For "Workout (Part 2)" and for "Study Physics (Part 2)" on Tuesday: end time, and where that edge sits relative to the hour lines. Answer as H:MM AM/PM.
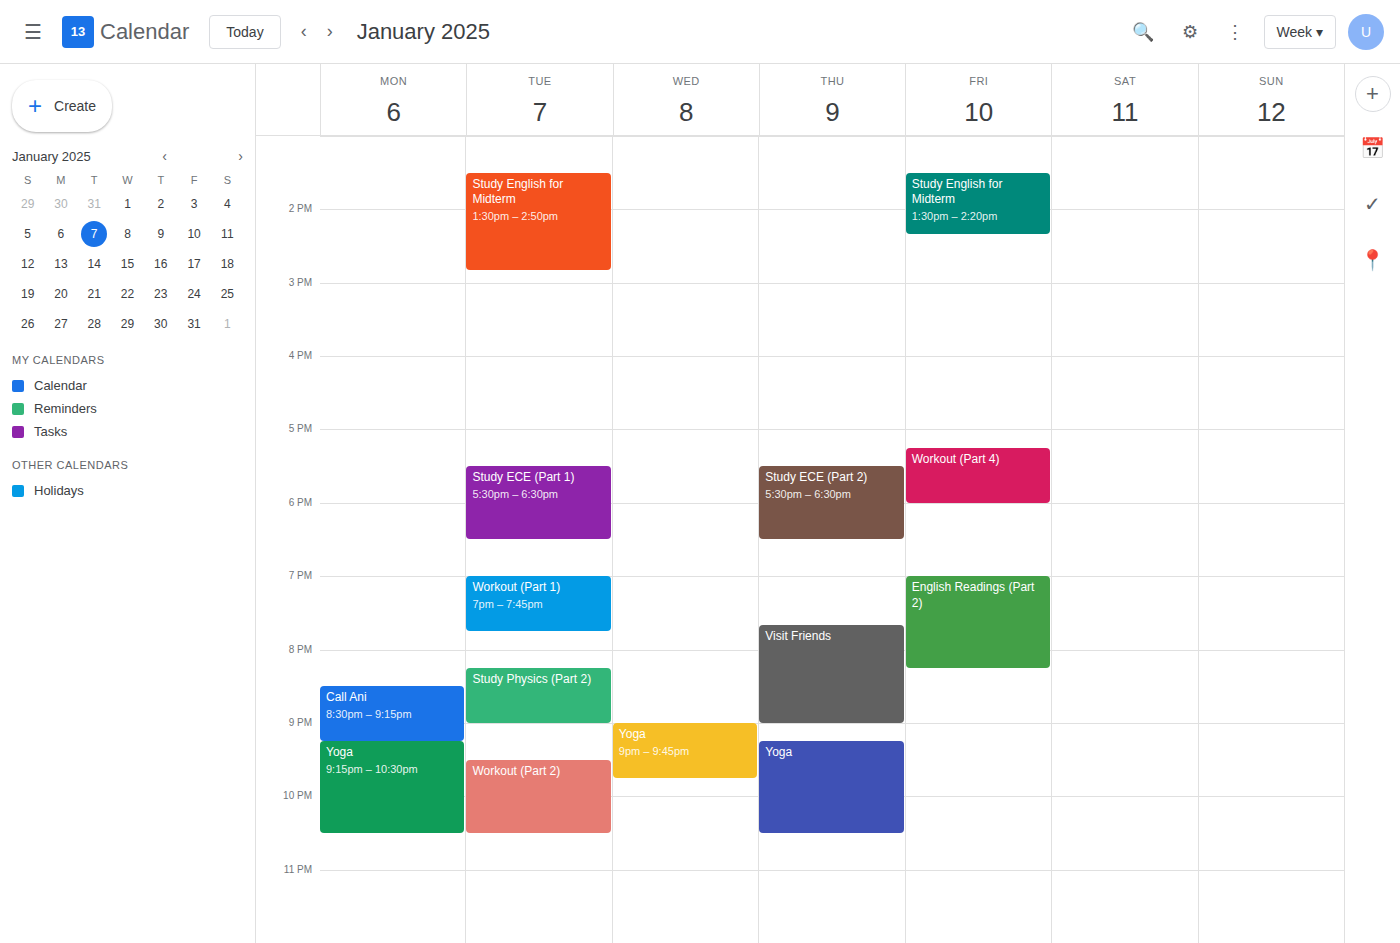
"Workout (Part 2)": 10:30 PM, halfway between the 10 PM and 11 PM lines. "Study Physics (Part 2)": 9:00 PM, exactly on the 9 PM line.